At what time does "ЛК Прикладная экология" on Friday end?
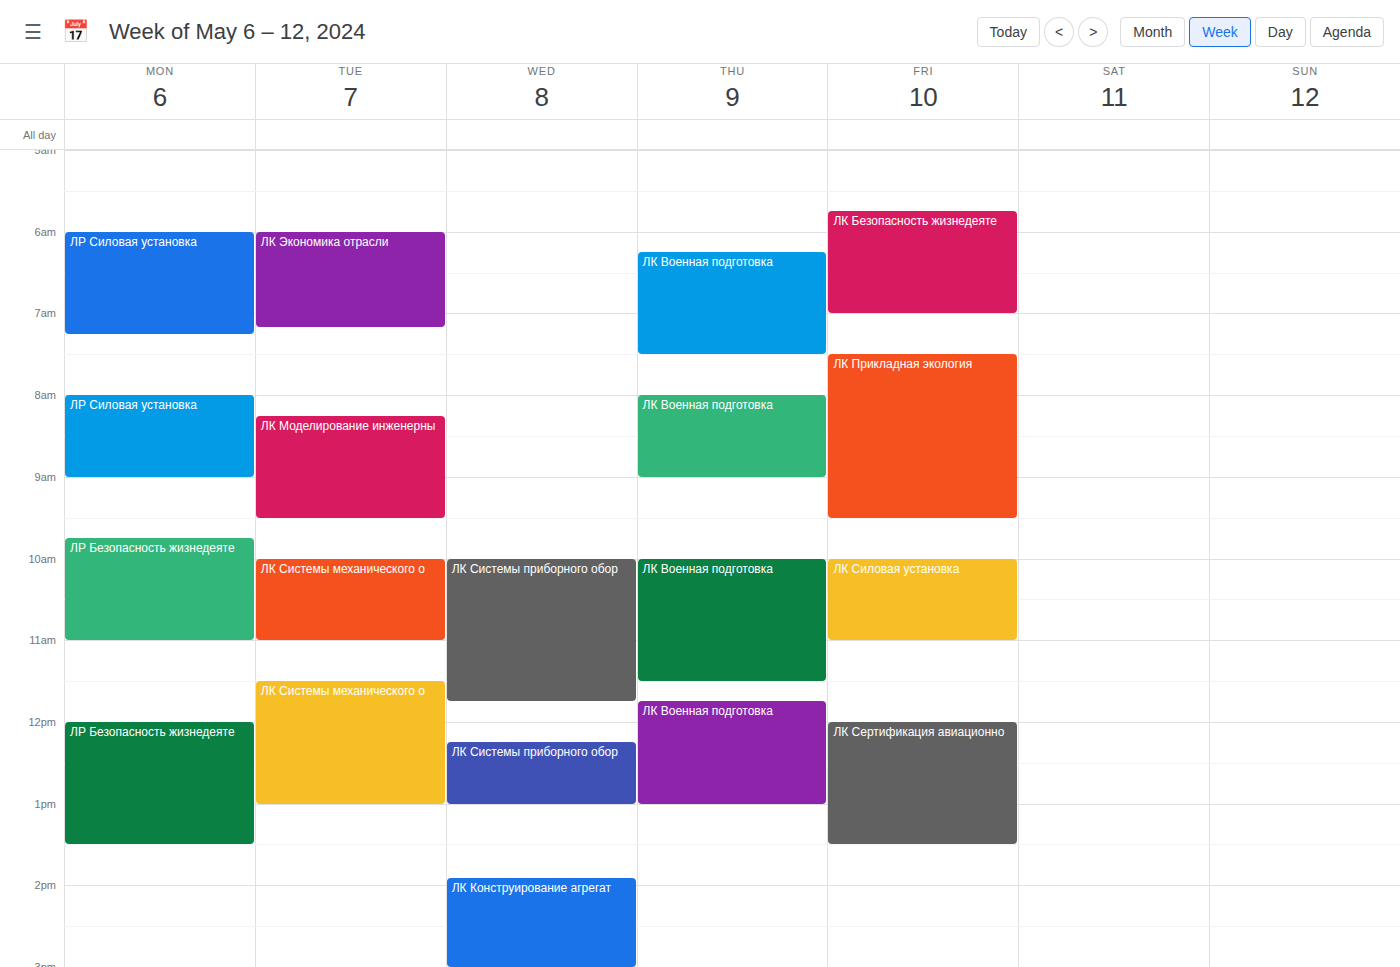
9:30 AM